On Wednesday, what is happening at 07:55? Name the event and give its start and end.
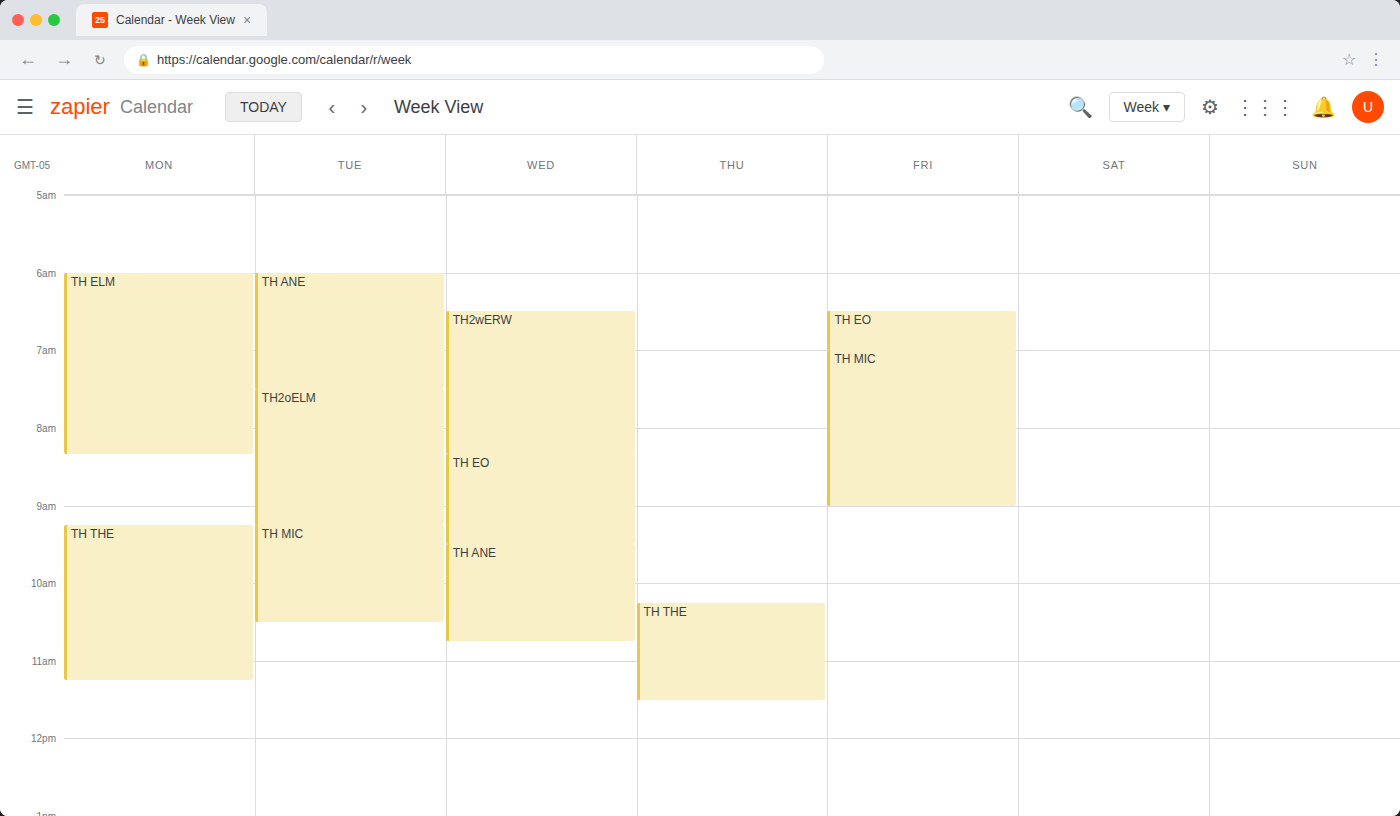
"TH2wERW", 06:30 to 08:20